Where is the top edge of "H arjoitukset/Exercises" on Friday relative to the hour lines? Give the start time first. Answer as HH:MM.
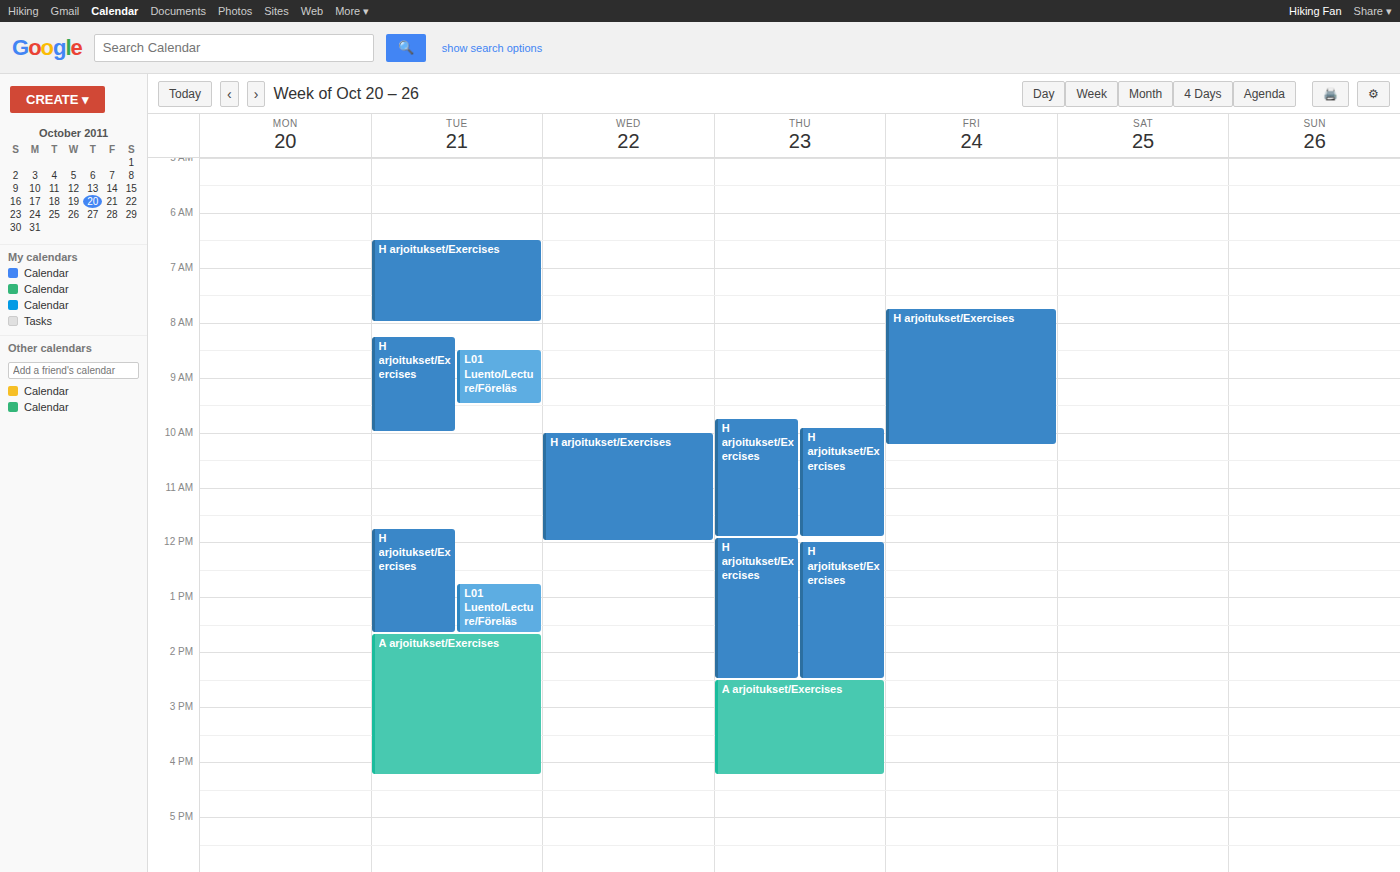
07:45 -- neither: three quarters of the way from the 07:00 line to the 08:00 line.